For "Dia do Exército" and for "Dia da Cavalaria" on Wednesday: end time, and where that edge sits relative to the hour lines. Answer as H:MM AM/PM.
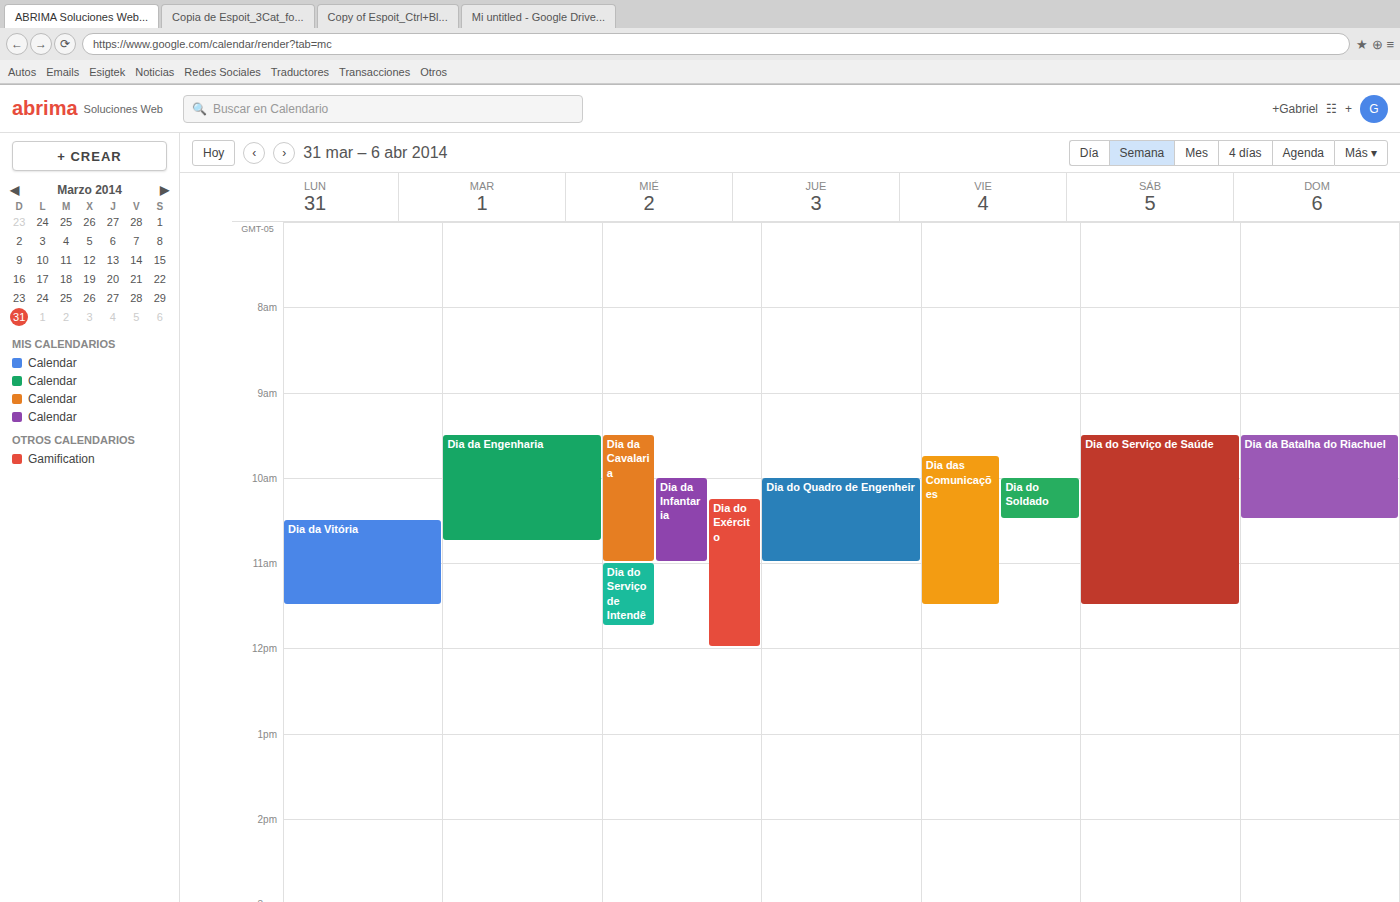
"Dia do Exército": 12:00 PM, exactly on the 12 PM line. "Dia da Cavalaria": 11:00 AM, exactly on the 11 AM line.